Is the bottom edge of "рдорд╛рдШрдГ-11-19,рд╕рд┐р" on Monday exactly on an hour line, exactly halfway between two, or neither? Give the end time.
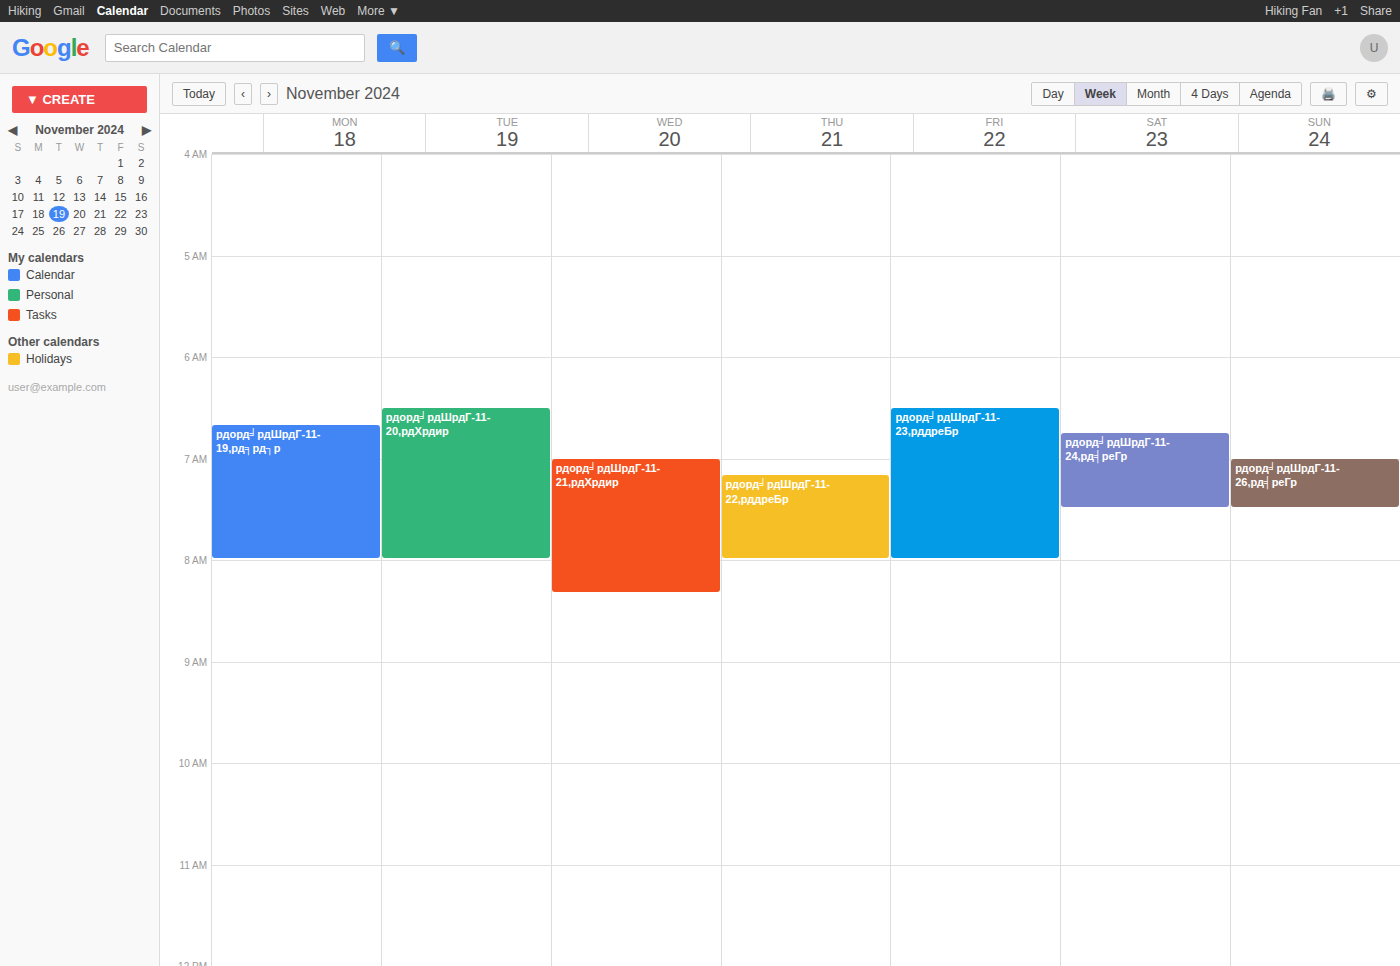
8:00 AM -- exactly on the 8 AM line.